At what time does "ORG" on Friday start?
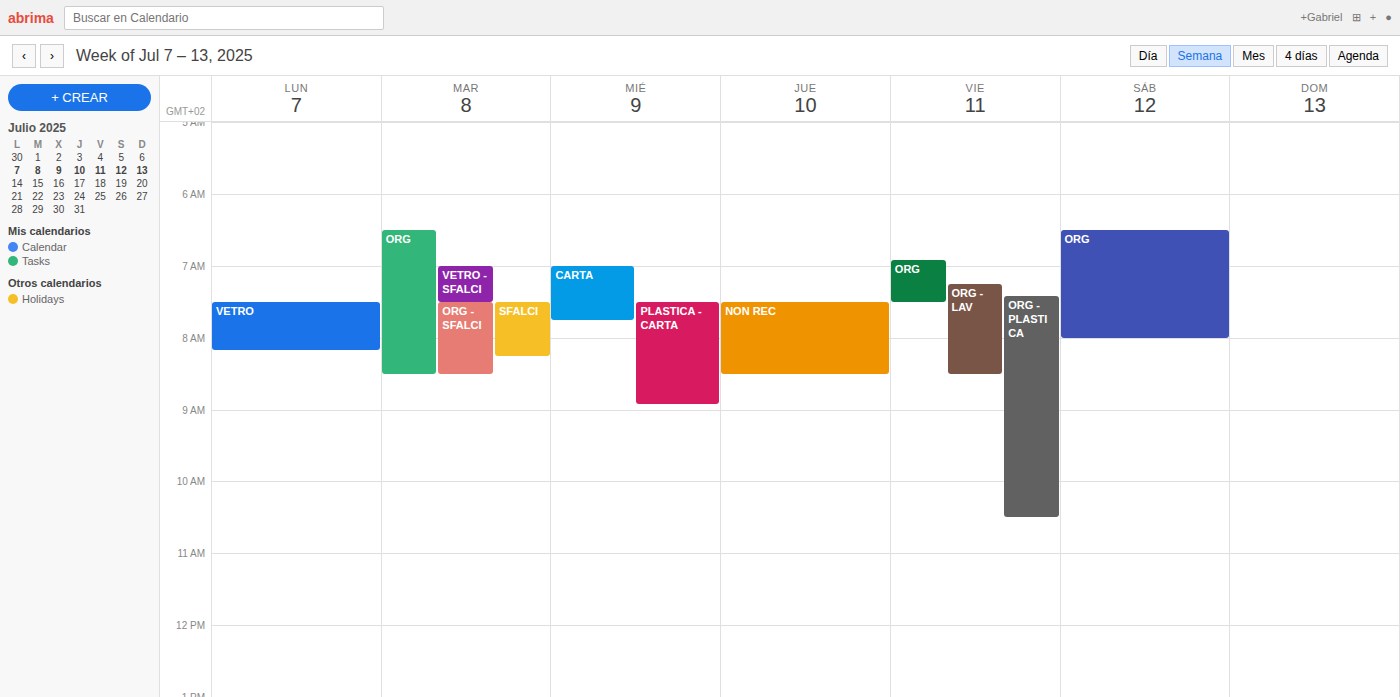
6:55 AM